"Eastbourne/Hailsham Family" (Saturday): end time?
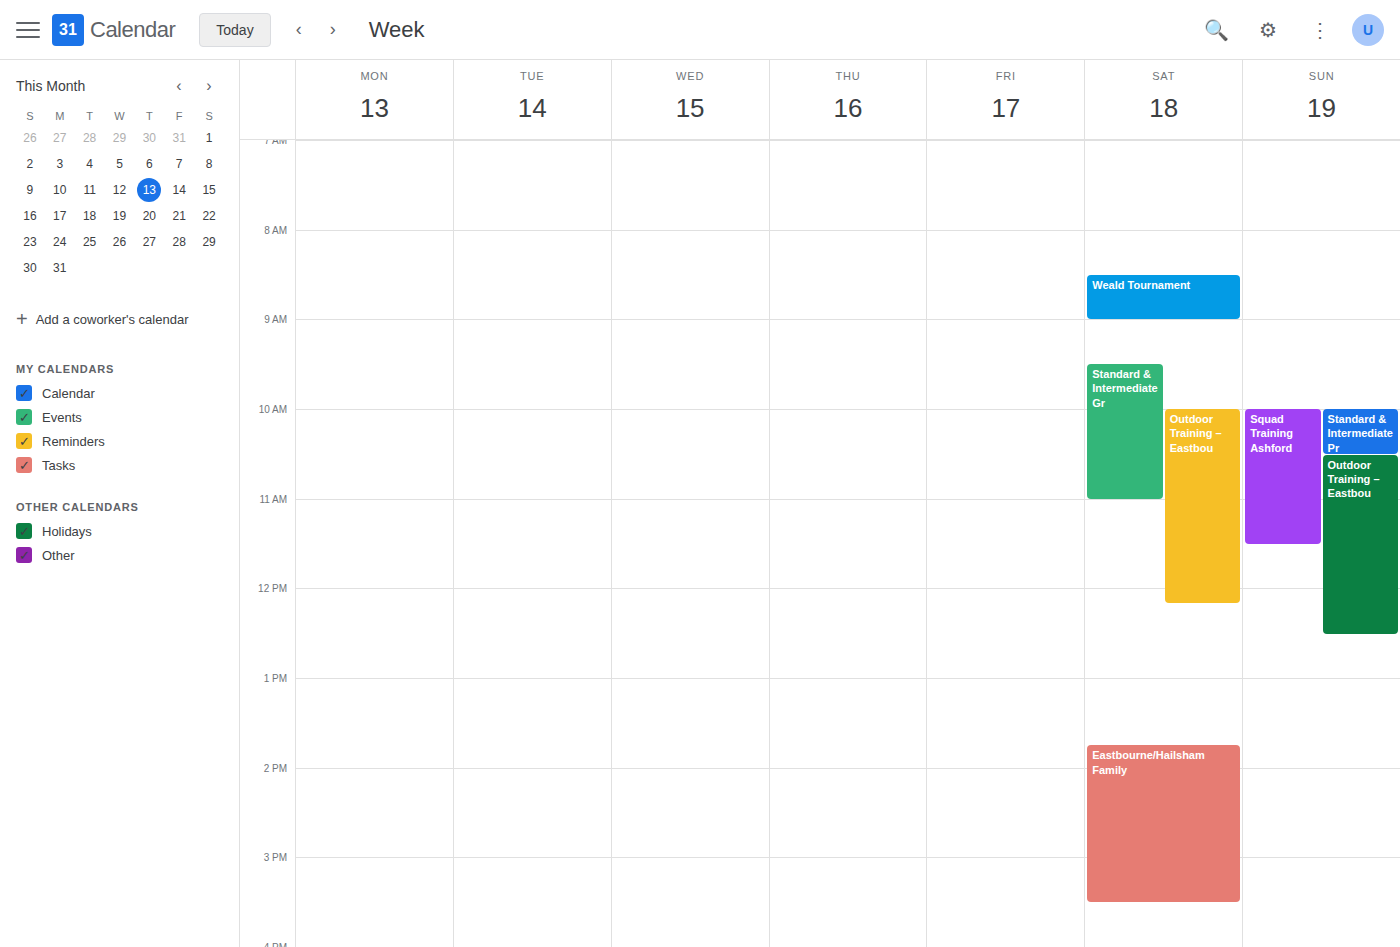
3:30 PM